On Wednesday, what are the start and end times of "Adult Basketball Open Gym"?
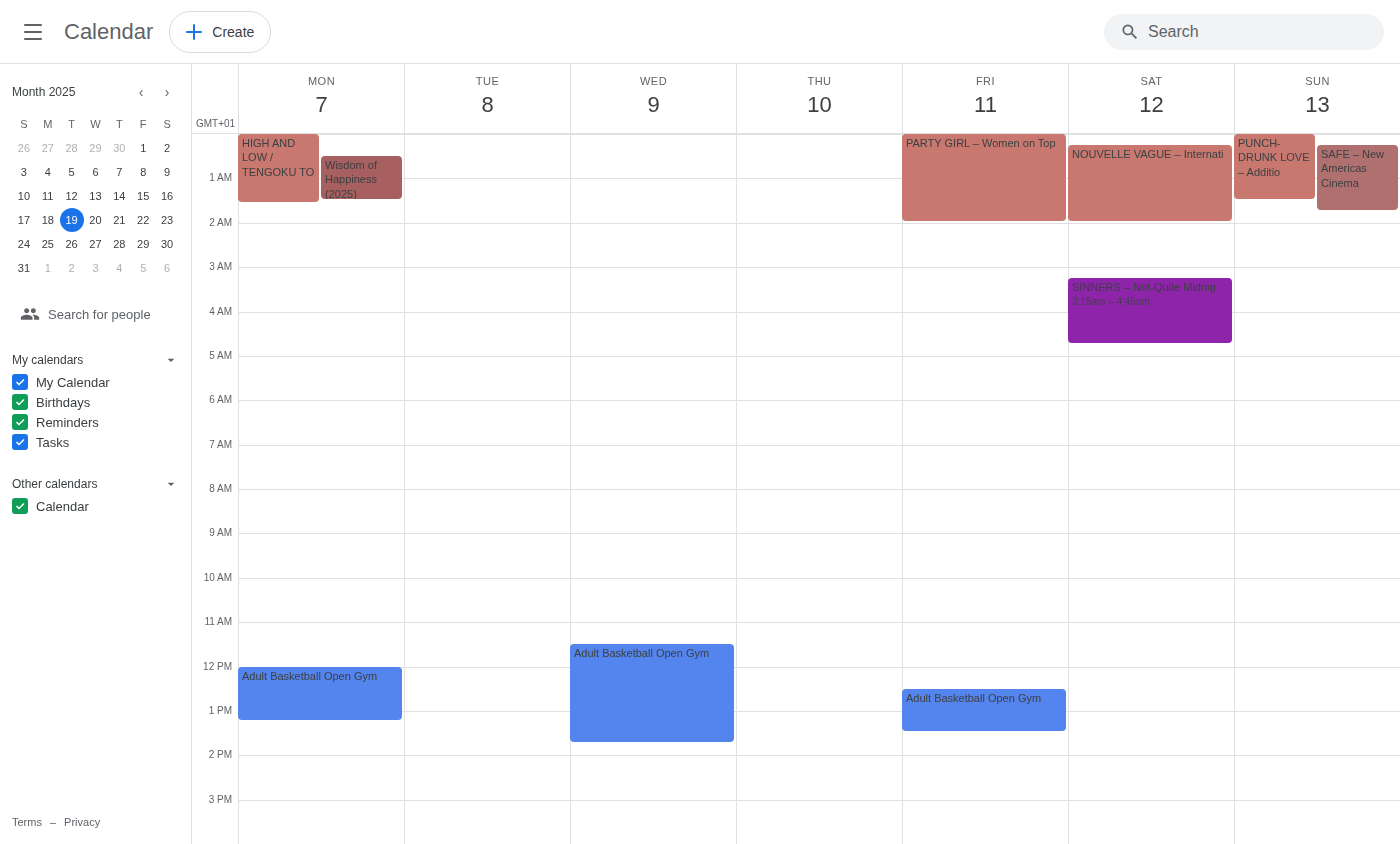
11:30 AM to 1:45 PM